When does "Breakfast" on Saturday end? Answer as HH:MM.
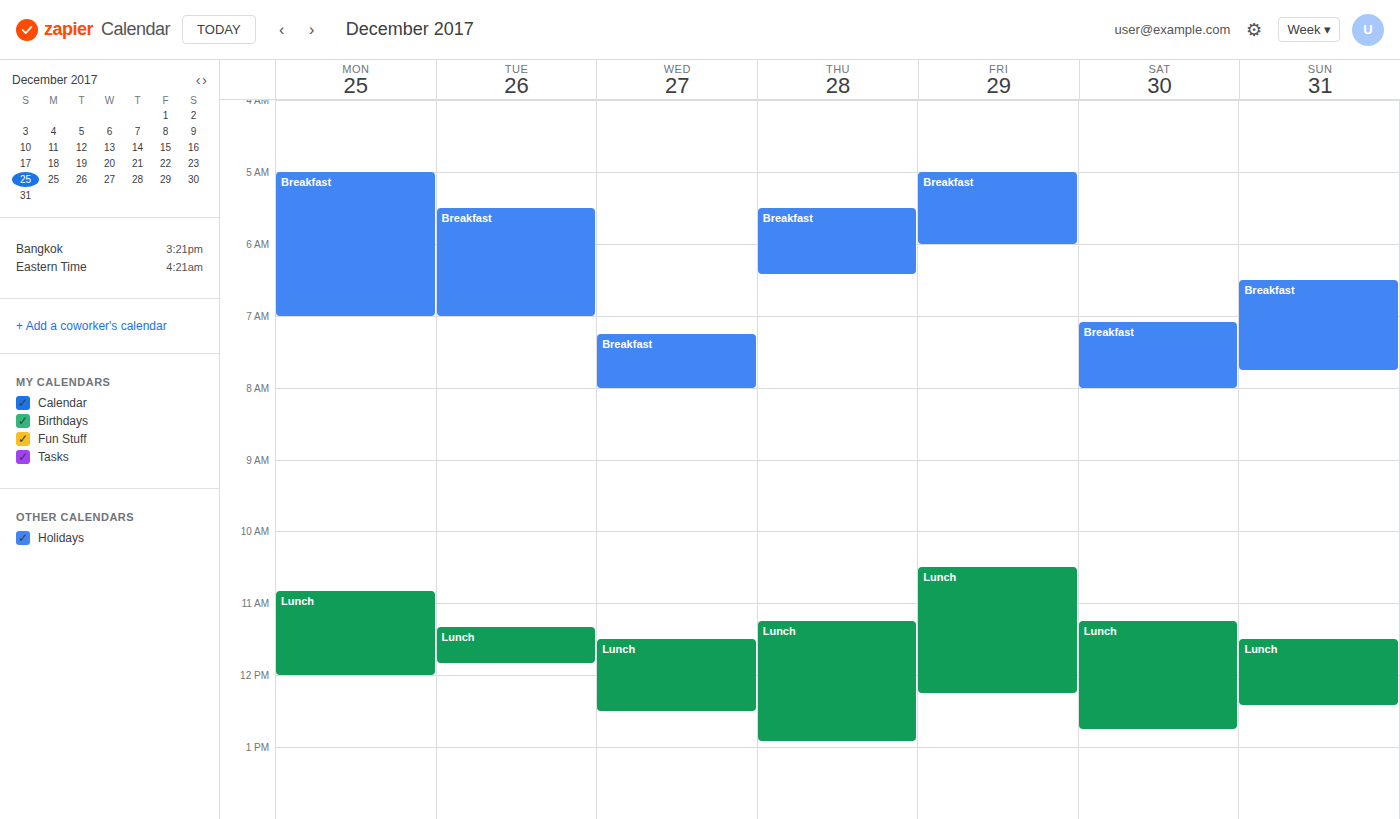
08:00